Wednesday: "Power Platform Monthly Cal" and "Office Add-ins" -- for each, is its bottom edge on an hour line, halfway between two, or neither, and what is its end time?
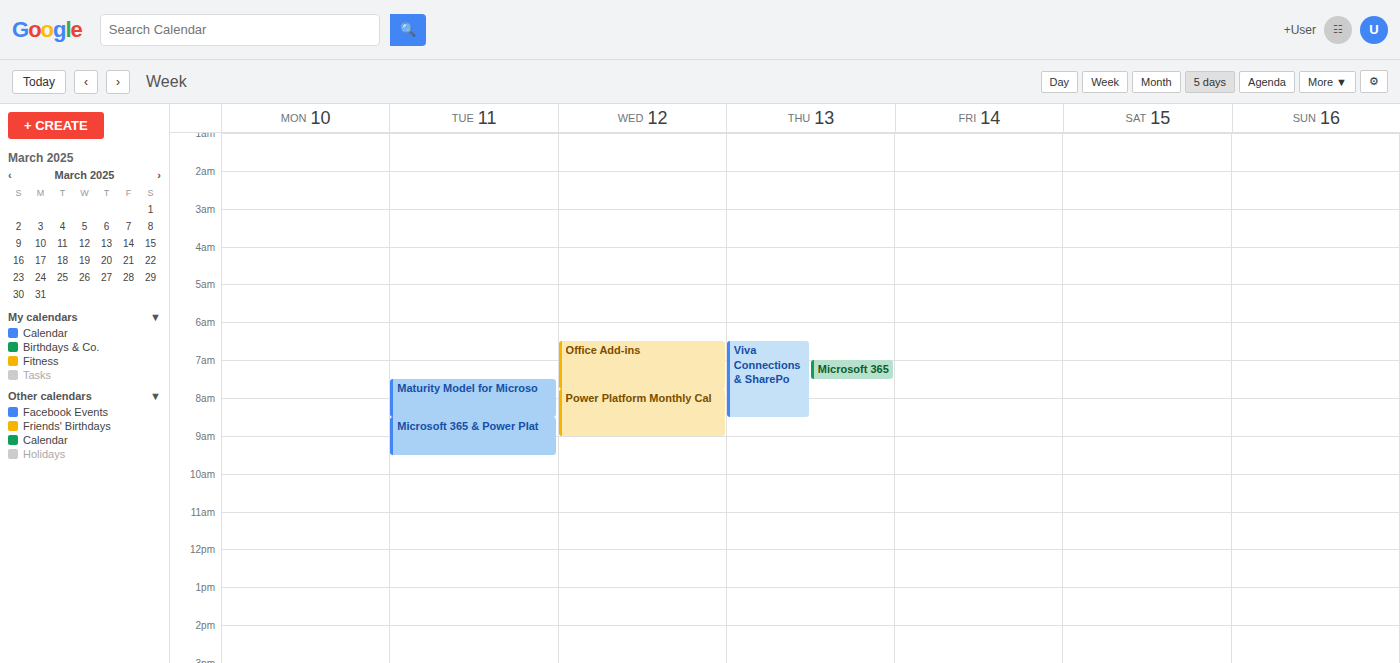
"Power Platform Monthly Cal": 9:00 AM, exactly on the 9 AM line. "Office Add-ins": 7:45 AM, neither: three quarters of the way from the 7 AM line to the 8 AM line.